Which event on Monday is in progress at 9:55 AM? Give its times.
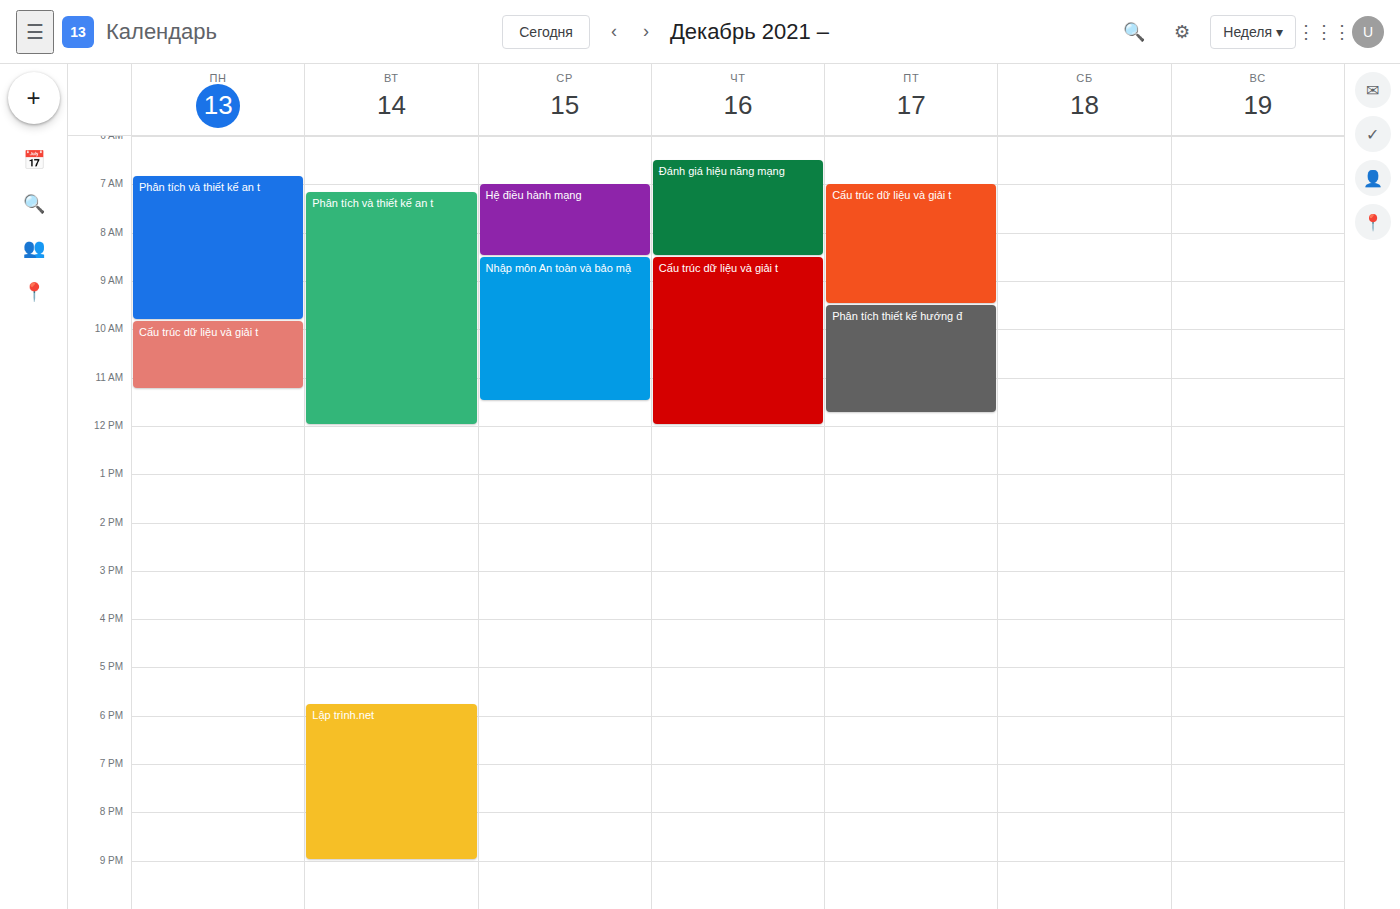
"Cấu trúc dữ liệu và giải t", 9:50 AM to 11:15 AM